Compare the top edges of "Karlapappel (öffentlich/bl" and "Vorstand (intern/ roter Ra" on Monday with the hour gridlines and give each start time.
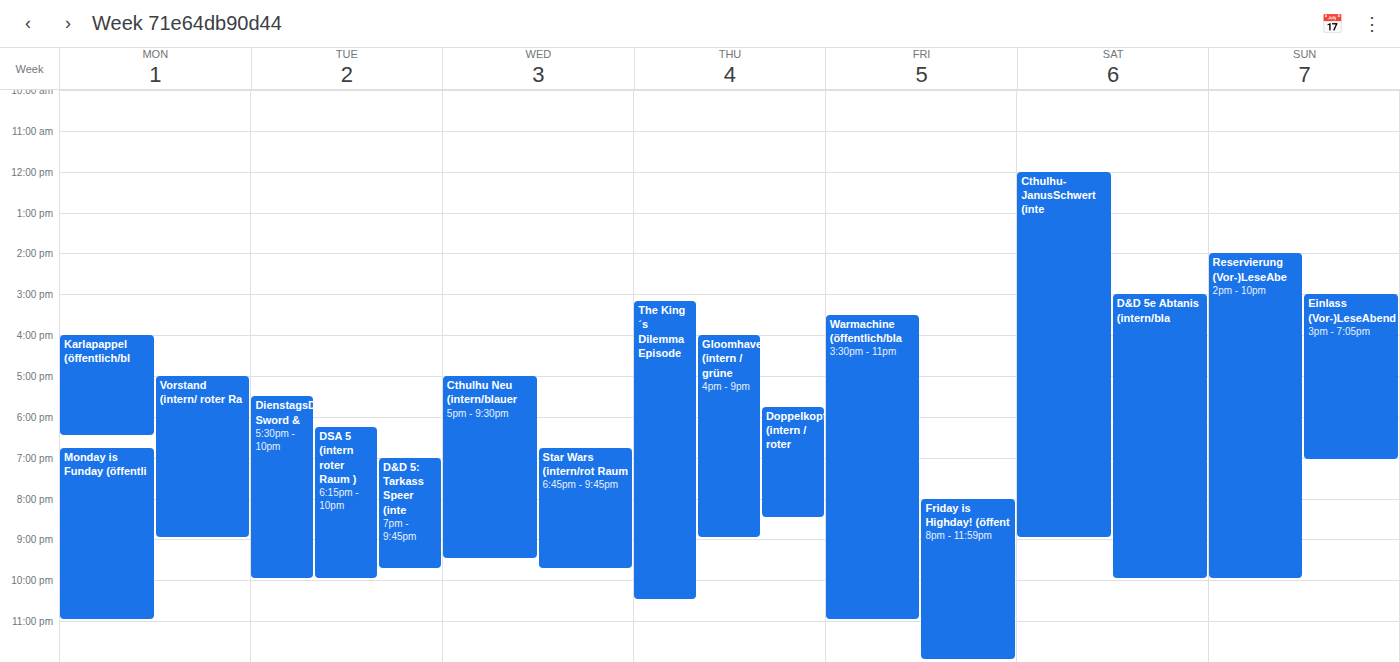
"Karlapappel (öffentlich/bl": 4:00 PM, exactly on the 4 PM line. "Vorstand (intern/ roter Ra": 5:00 PM, exactly on the 5 PM line.